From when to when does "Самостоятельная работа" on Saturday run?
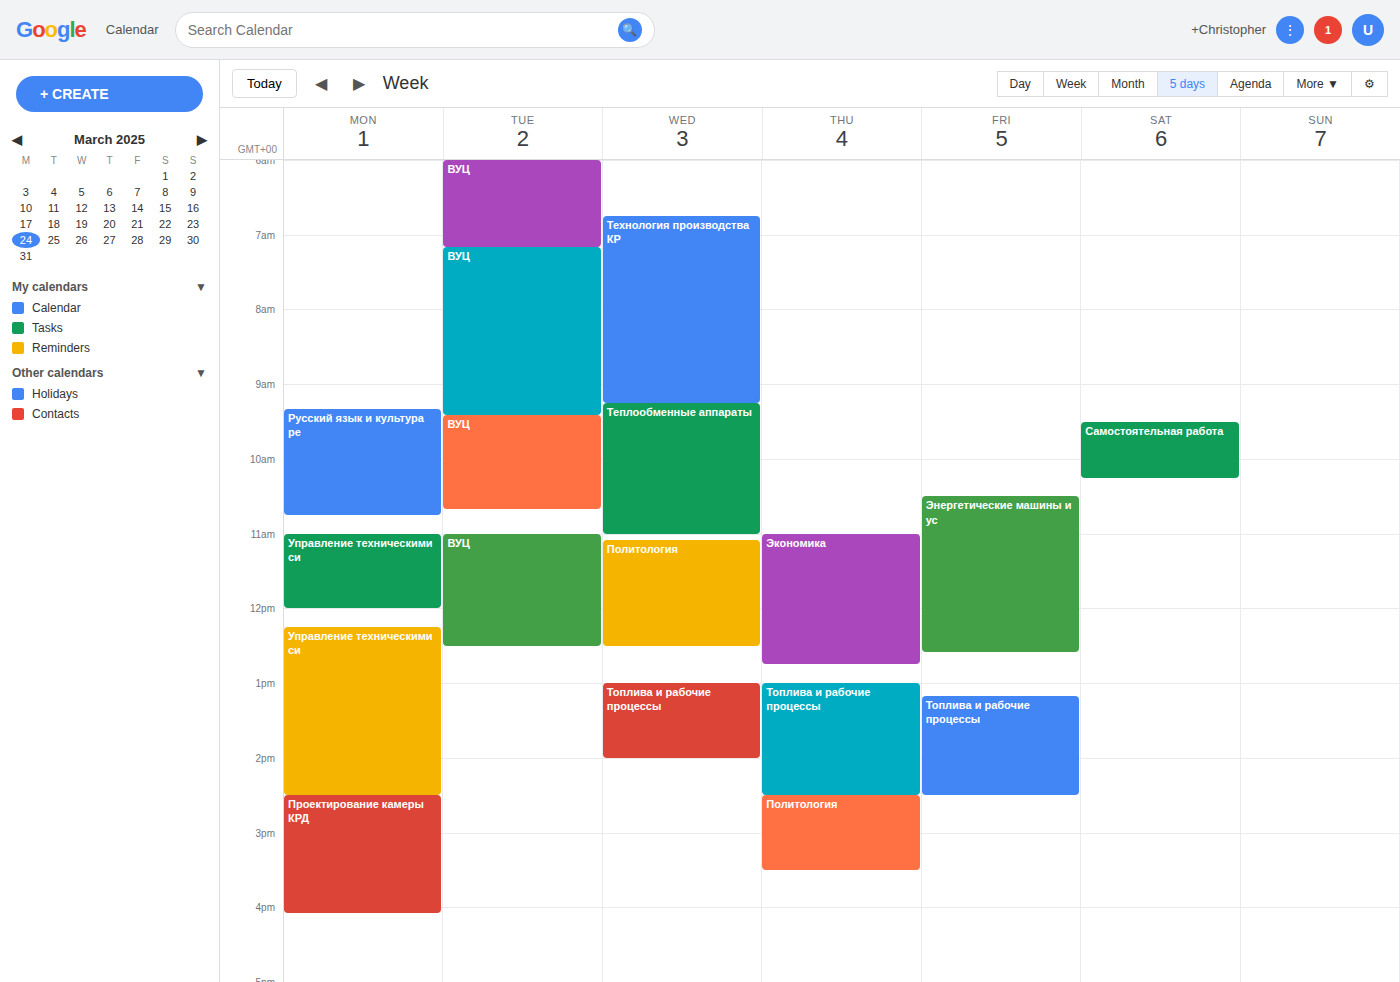
9:30 AM to 10:15 AM